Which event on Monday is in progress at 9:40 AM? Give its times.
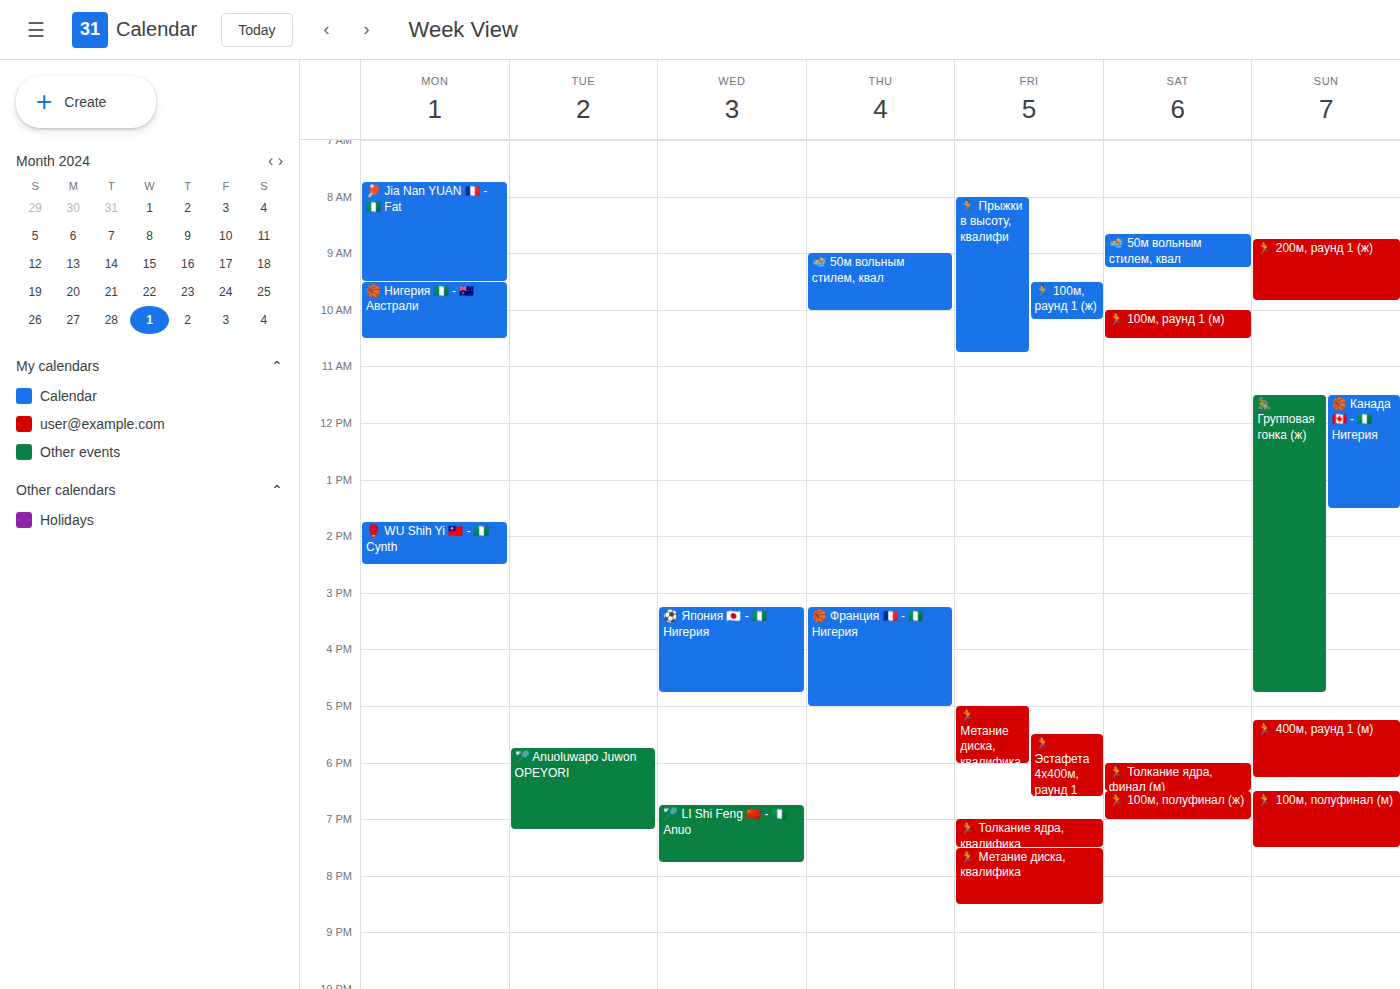
"🏀 Нигерия 🇳🇬 - 🇦🇺 Австрали", 9:30 AM to 10:30 AM